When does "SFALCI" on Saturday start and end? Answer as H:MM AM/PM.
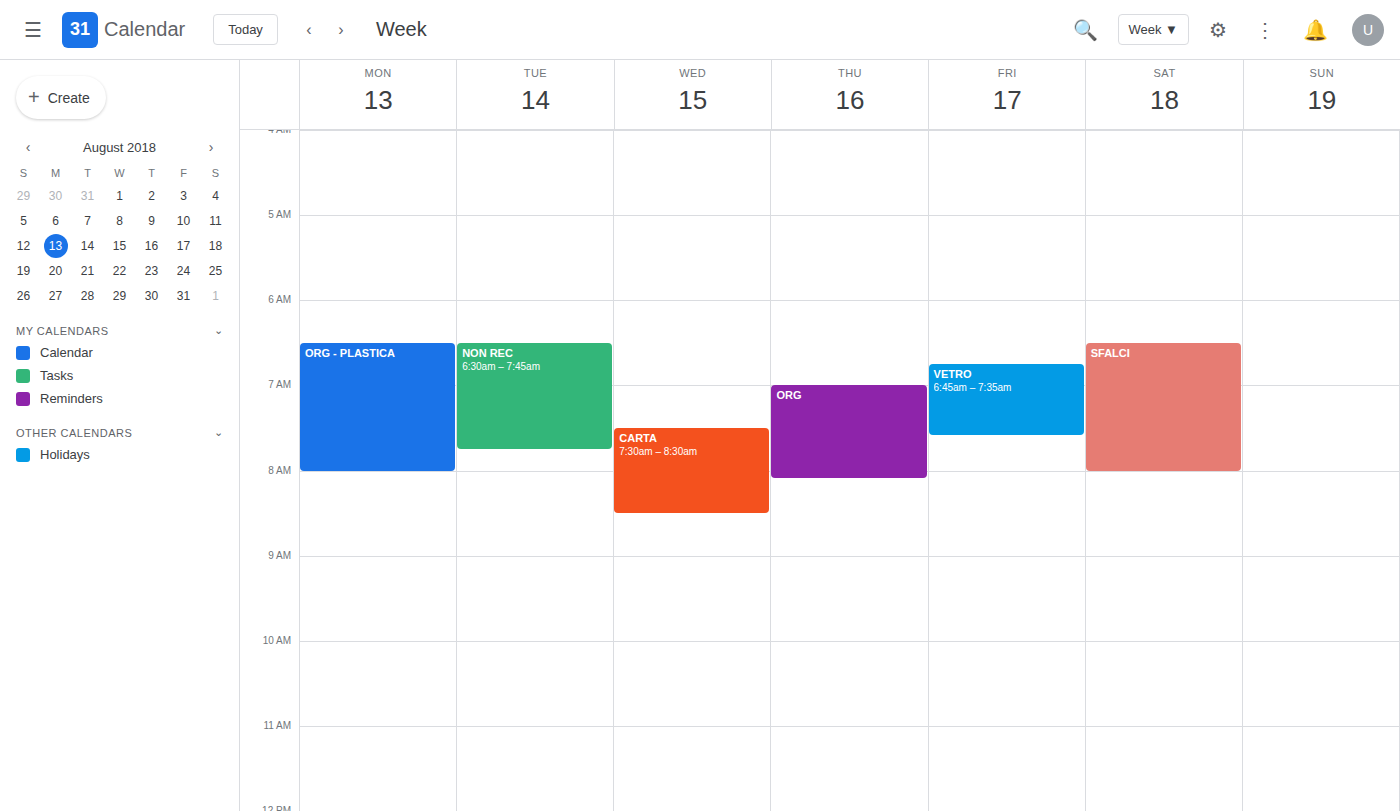
6:30 AM to 8:00 AM